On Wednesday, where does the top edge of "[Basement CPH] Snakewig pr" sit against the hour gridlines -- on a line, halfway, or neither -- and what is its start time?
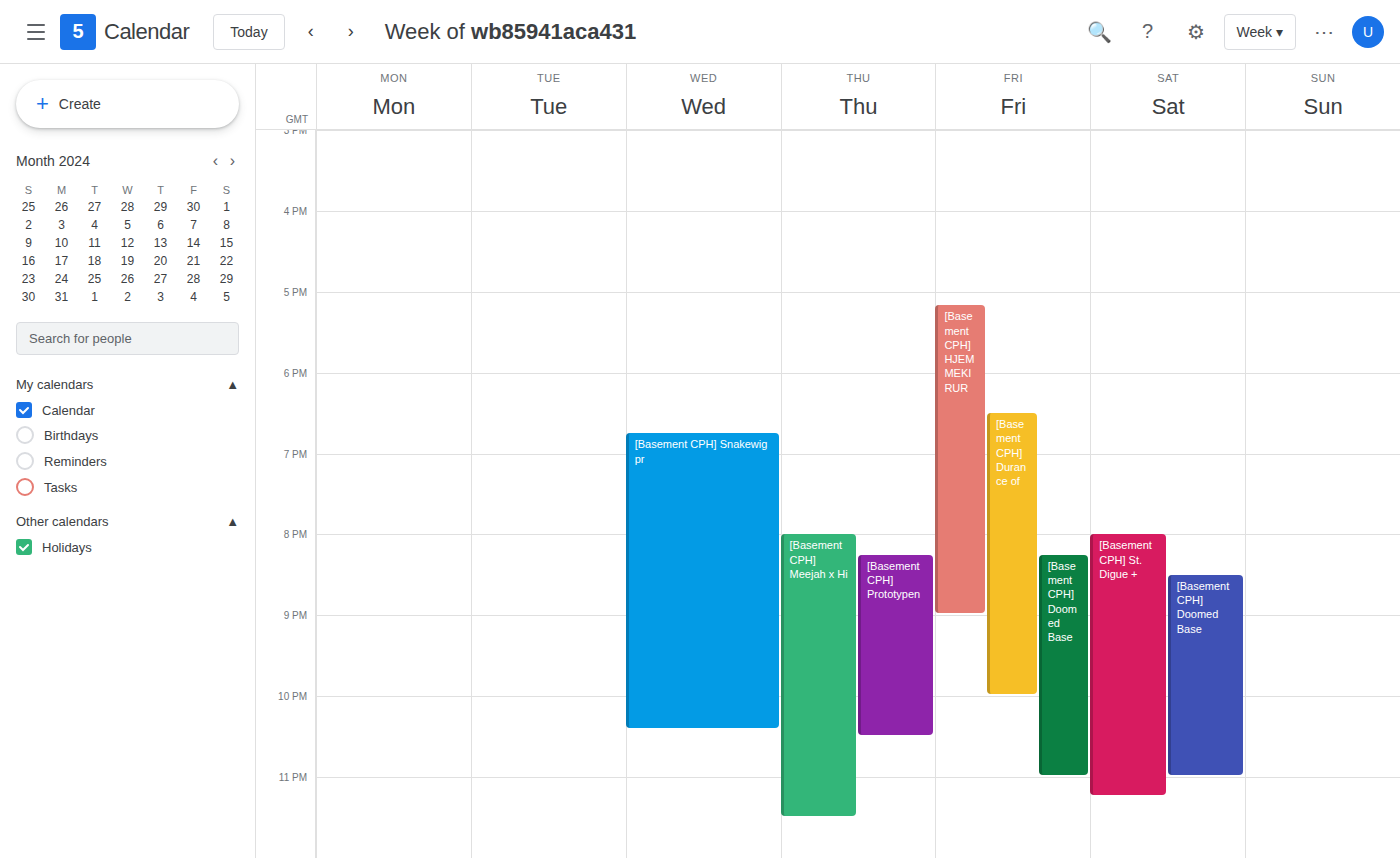
18:45 -- neither: three quarters of the way from the 18:00 line to the 19:00 line.